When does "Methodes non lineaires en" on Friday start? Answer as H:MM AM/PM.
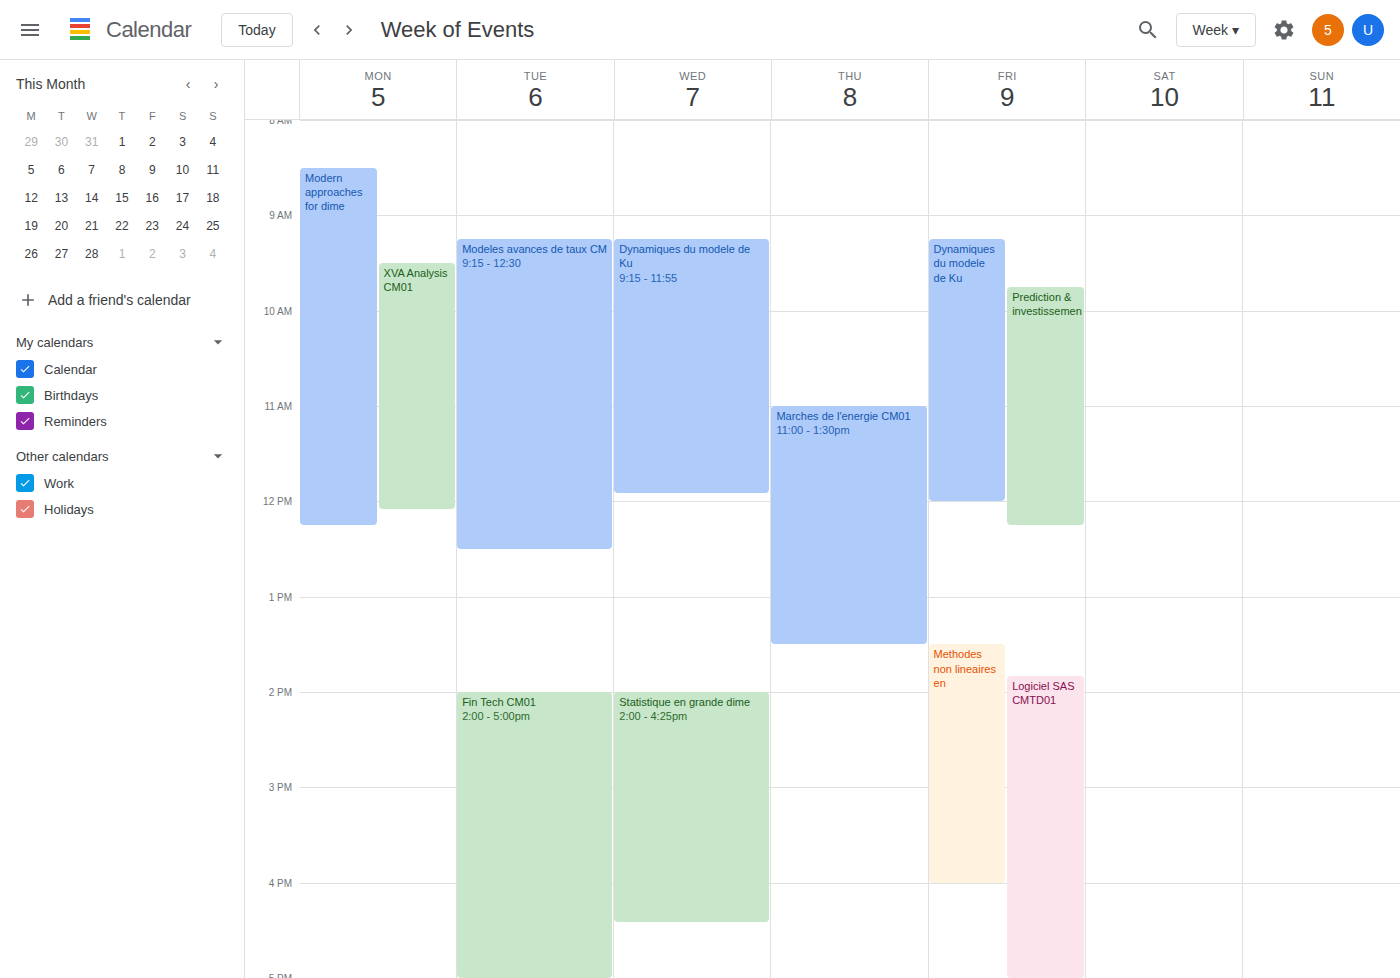
1:30 PM